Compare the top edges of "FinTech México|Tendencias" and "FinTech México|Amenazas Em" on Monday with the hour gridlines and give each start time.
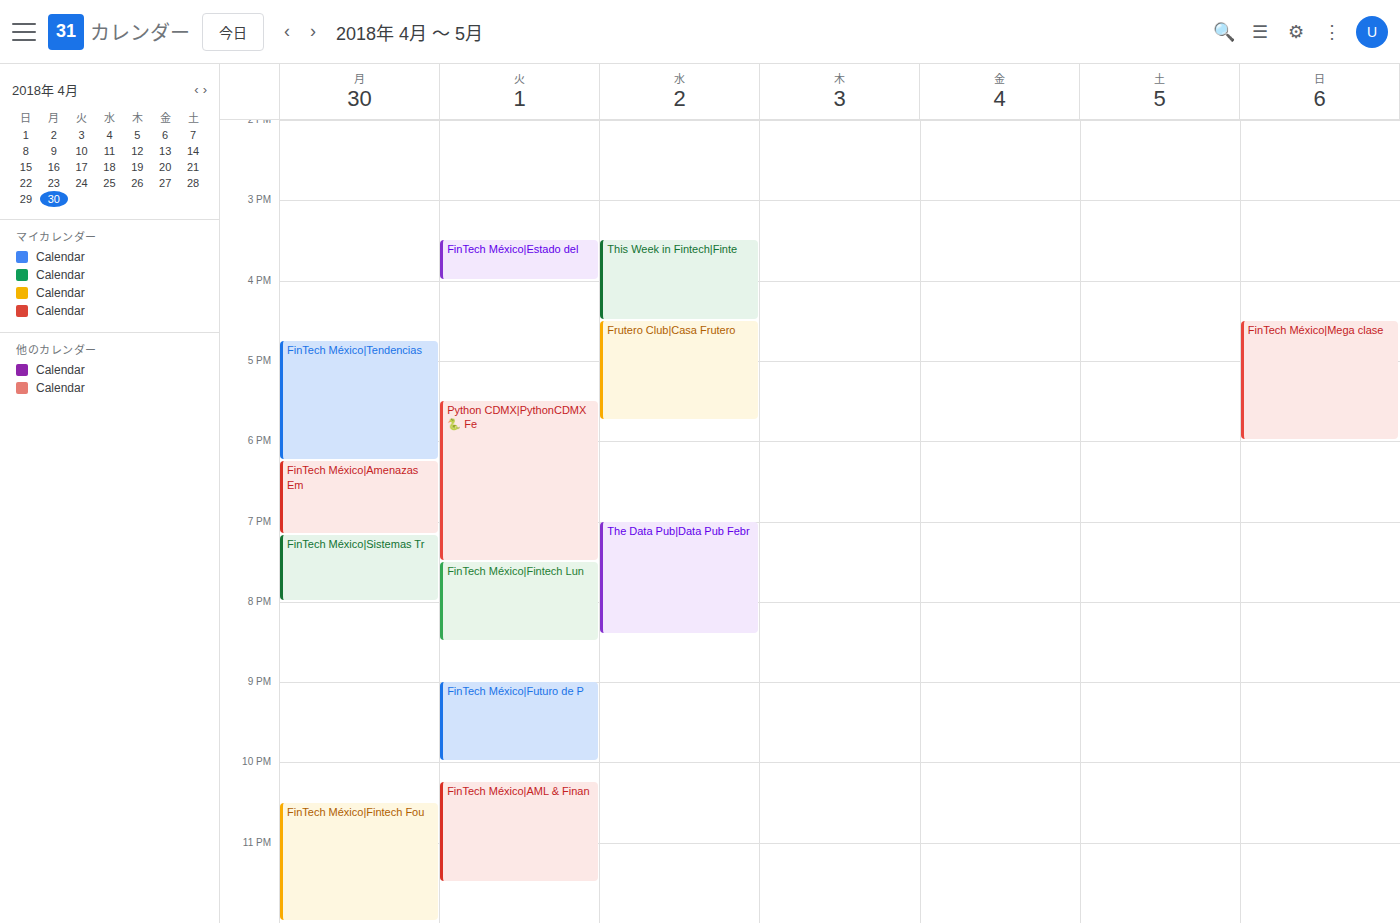
"FinTech México|Tendencias": 4:45 PM, neither: three quarters of the way from the 4 PM line to the 5 PM line. "FinTech México|Amenazas Em": 6:15 PM, neither: a quarter of the way from the 6 PM line to the 7 PM line.